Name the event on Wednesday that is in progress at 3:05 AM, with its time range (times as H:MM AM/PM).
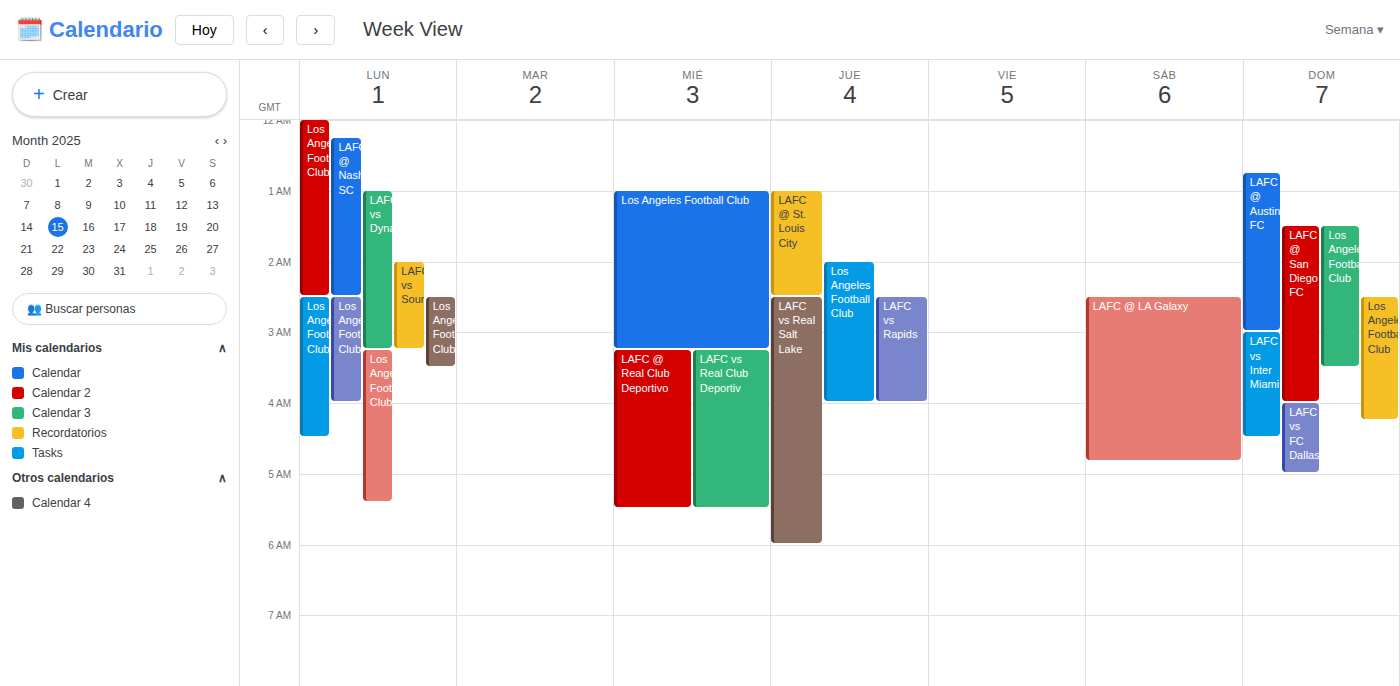
"Los Angeles Football Club", 1:00 AM to 3:15 AM